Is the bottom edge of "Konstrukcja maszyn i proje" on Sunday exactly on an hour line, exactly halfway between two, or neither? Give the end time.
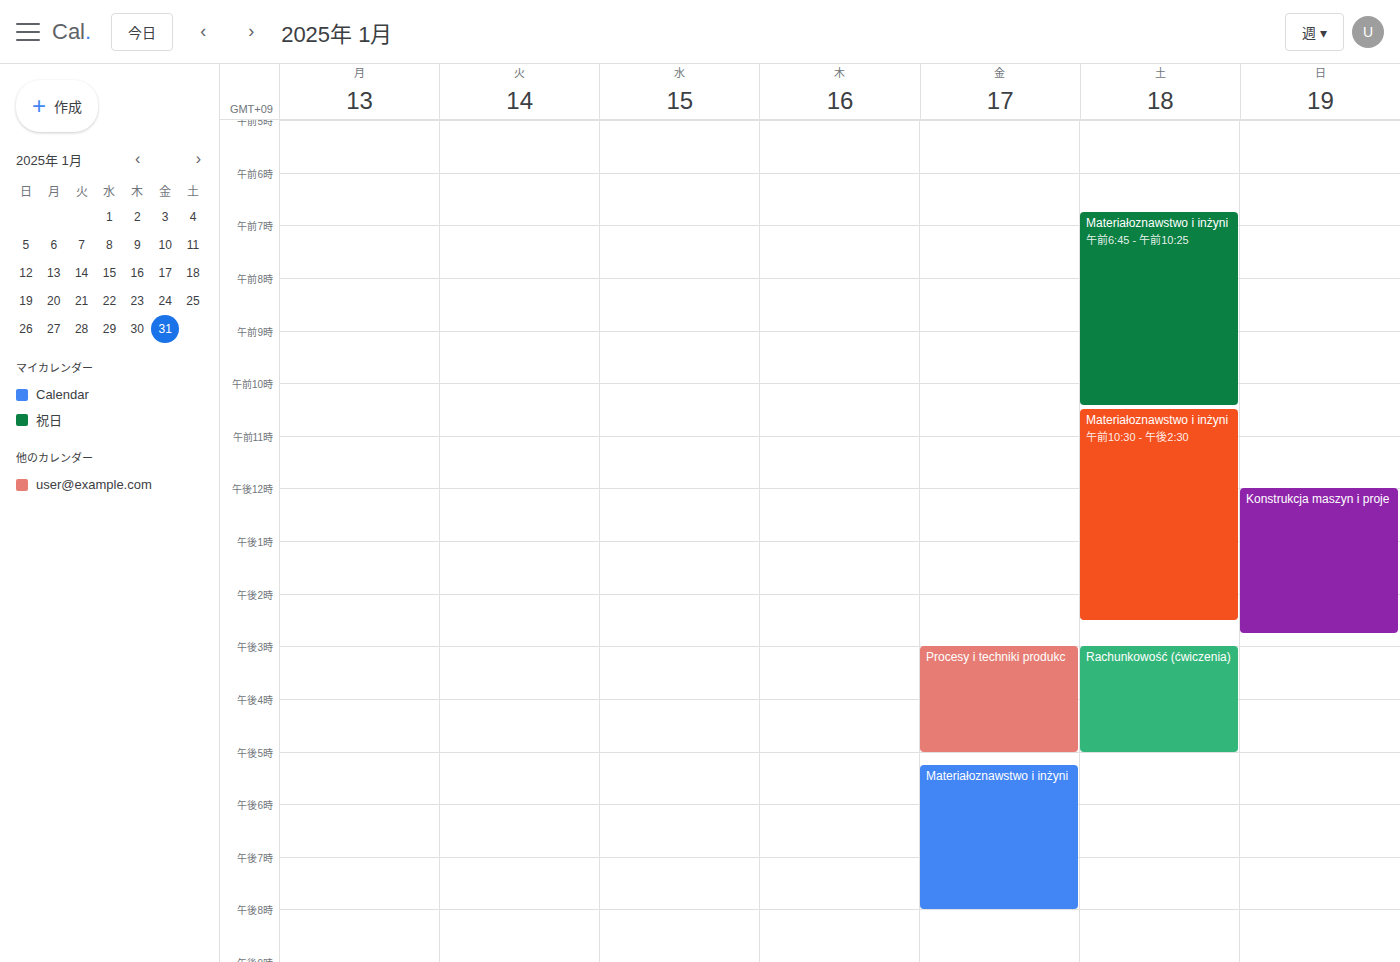
2:45 PM -- neither: three quarters of the way from the 2 PM line to the 3 PM line.